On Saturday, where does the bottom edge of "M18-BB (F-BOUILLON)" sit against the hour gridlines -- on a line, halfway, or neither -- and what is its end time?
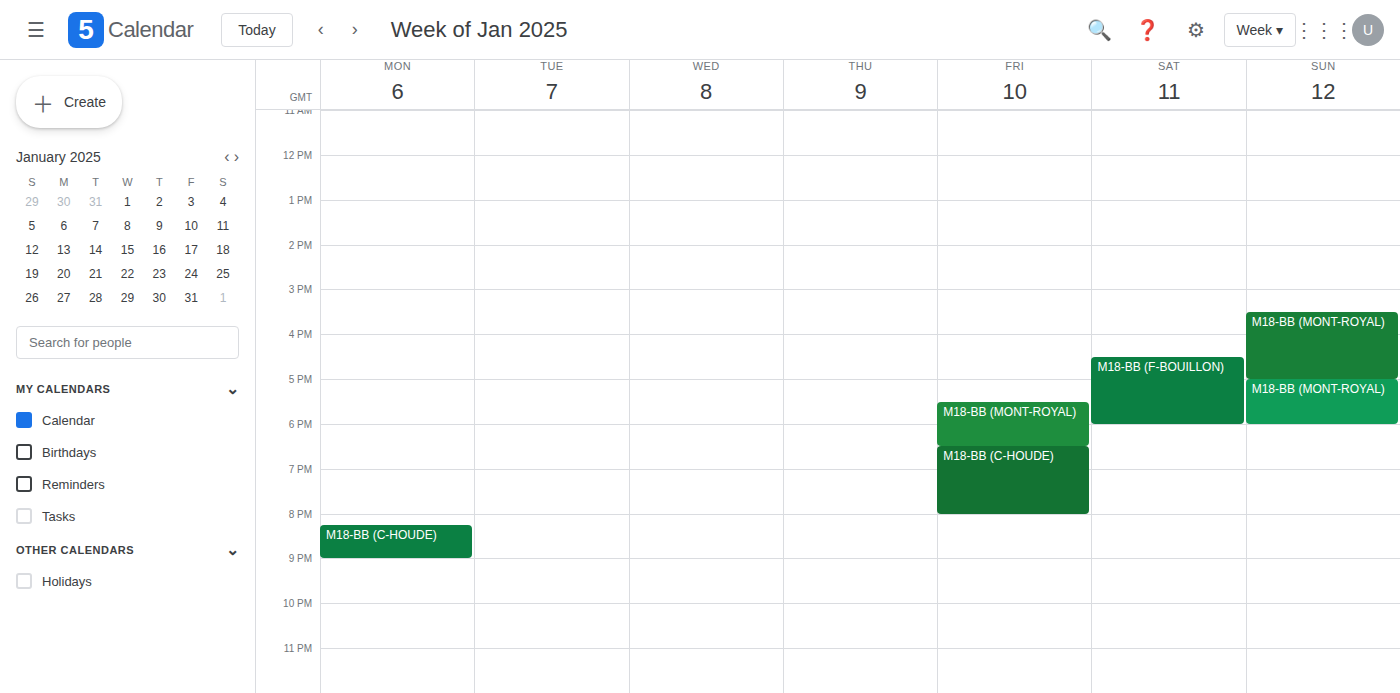
6:00 PM -- exactly on the 6 PM line.